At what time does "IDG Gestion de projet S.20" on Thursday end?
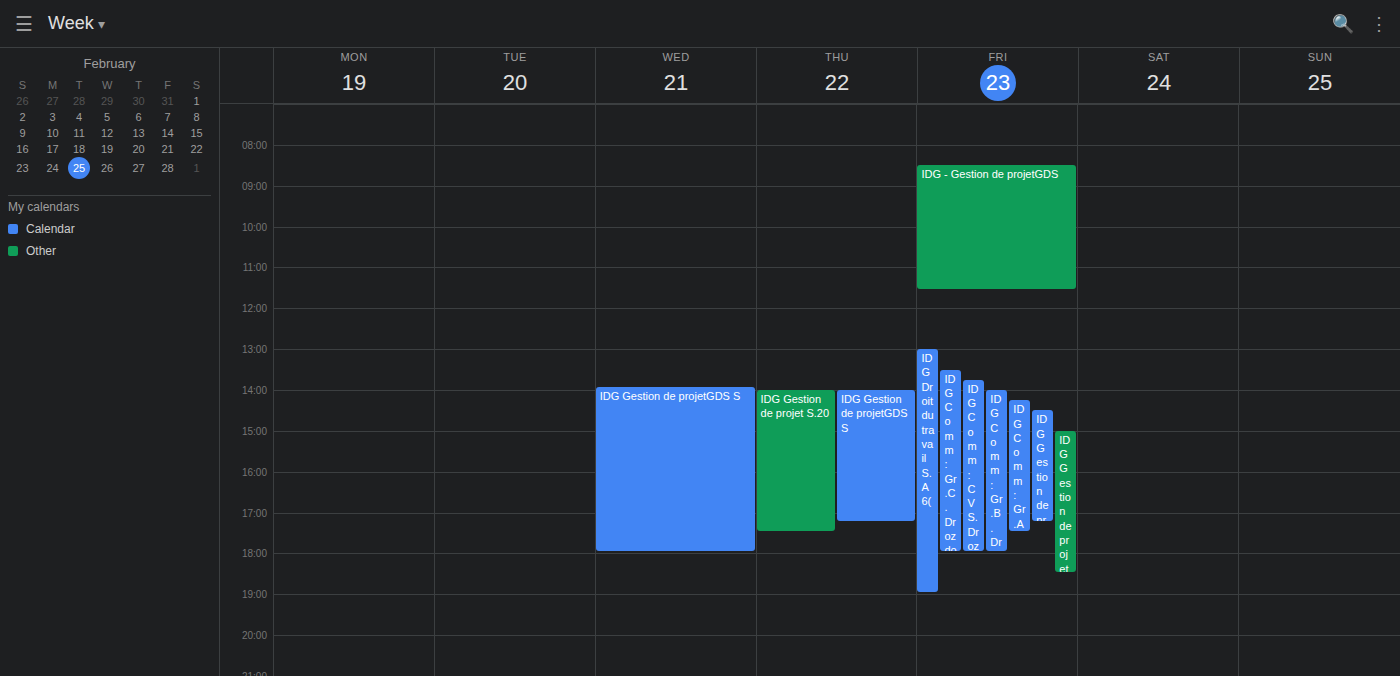
5:30 PM